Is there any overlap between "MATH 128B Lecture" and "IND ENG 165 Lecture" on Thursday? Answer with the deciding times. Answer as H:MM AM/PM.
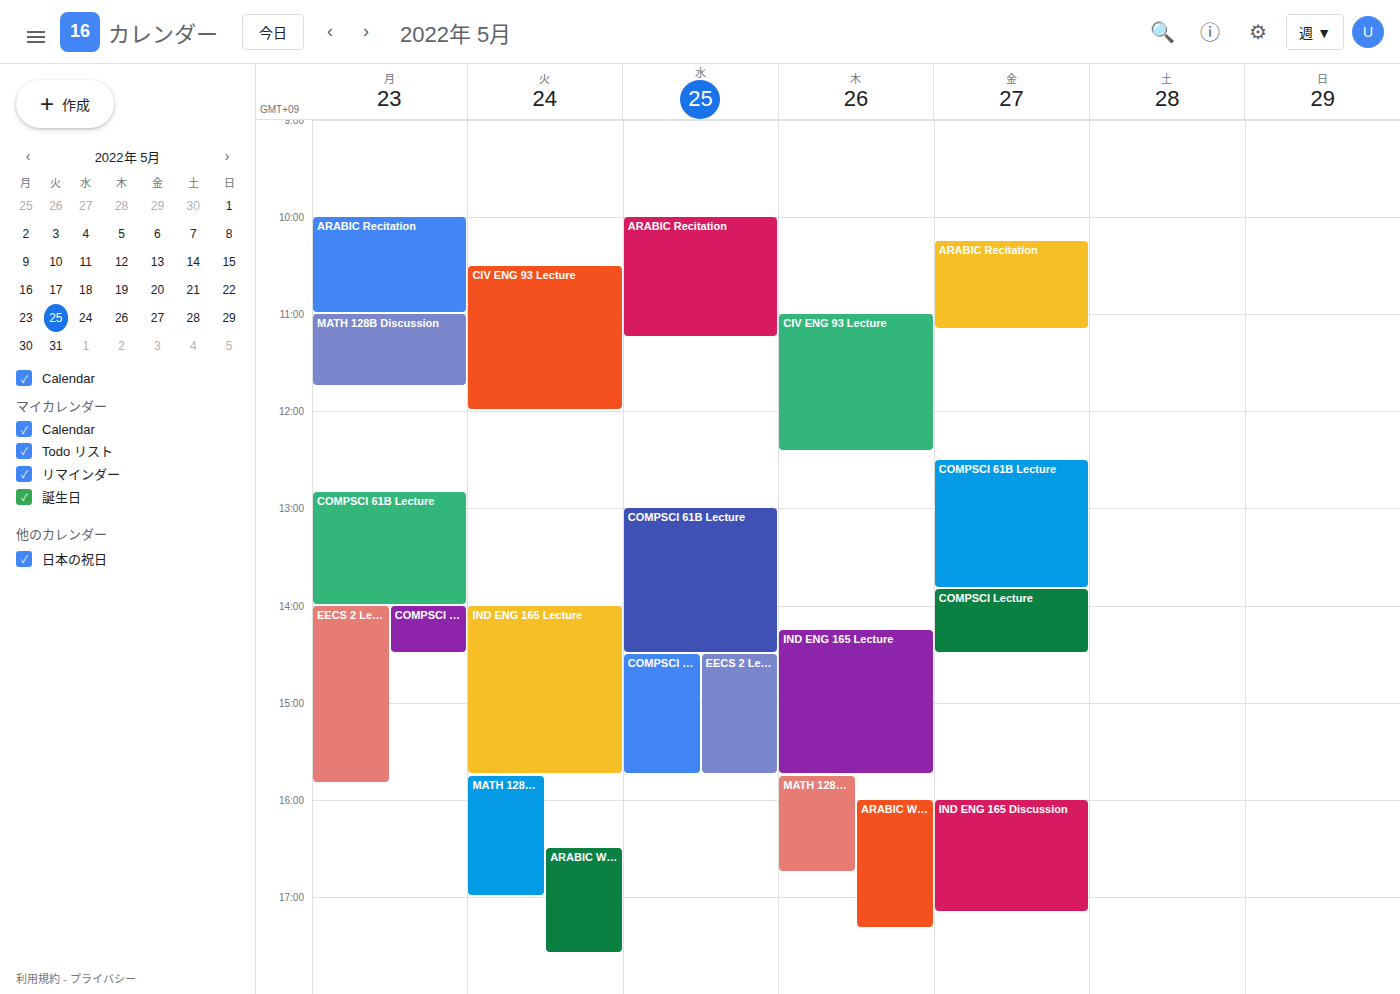
"IND ENG 165 Lecture" ends at 3:45 PM, exactly when "MATH 128B Lecture" starts -- they touch but do not overlap.